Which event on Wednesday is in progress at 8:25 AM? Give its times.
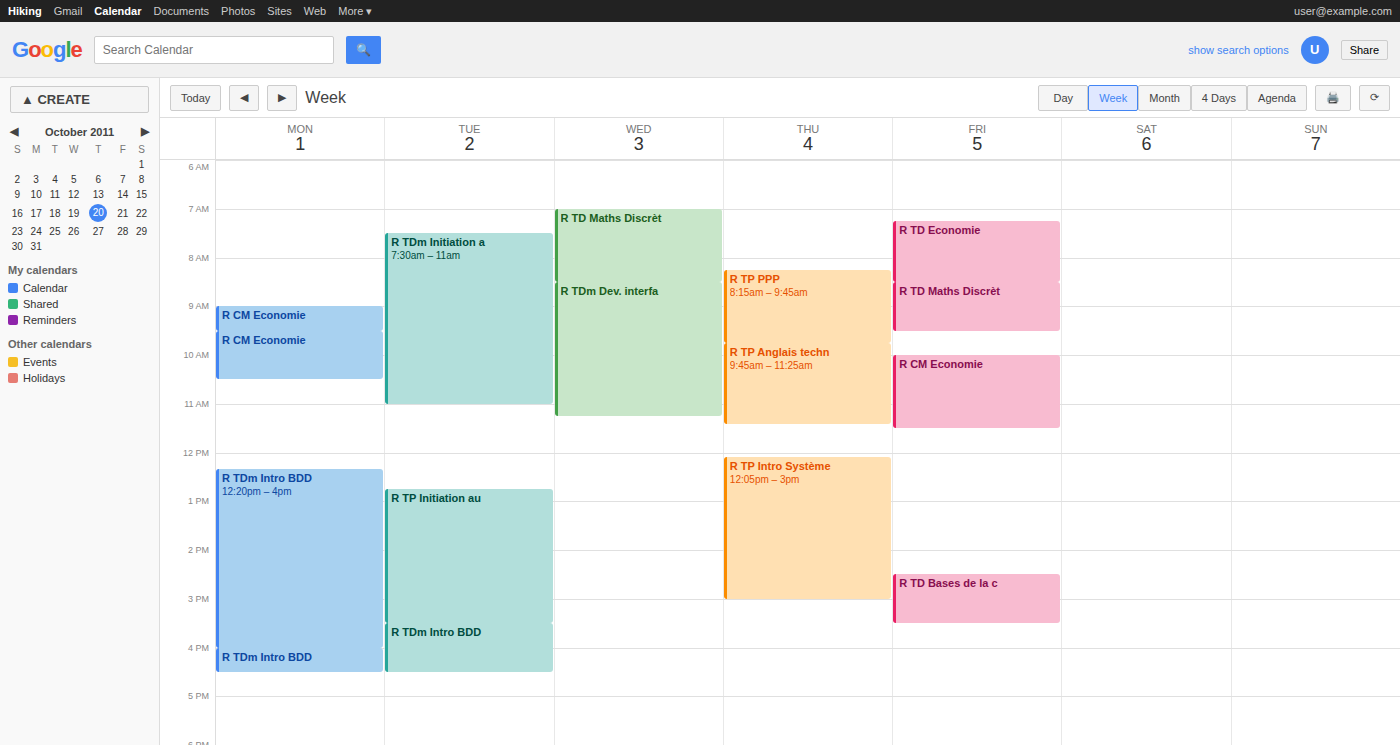
"R TD Maths Discrèt", 7:00 AM to 8:30 AM